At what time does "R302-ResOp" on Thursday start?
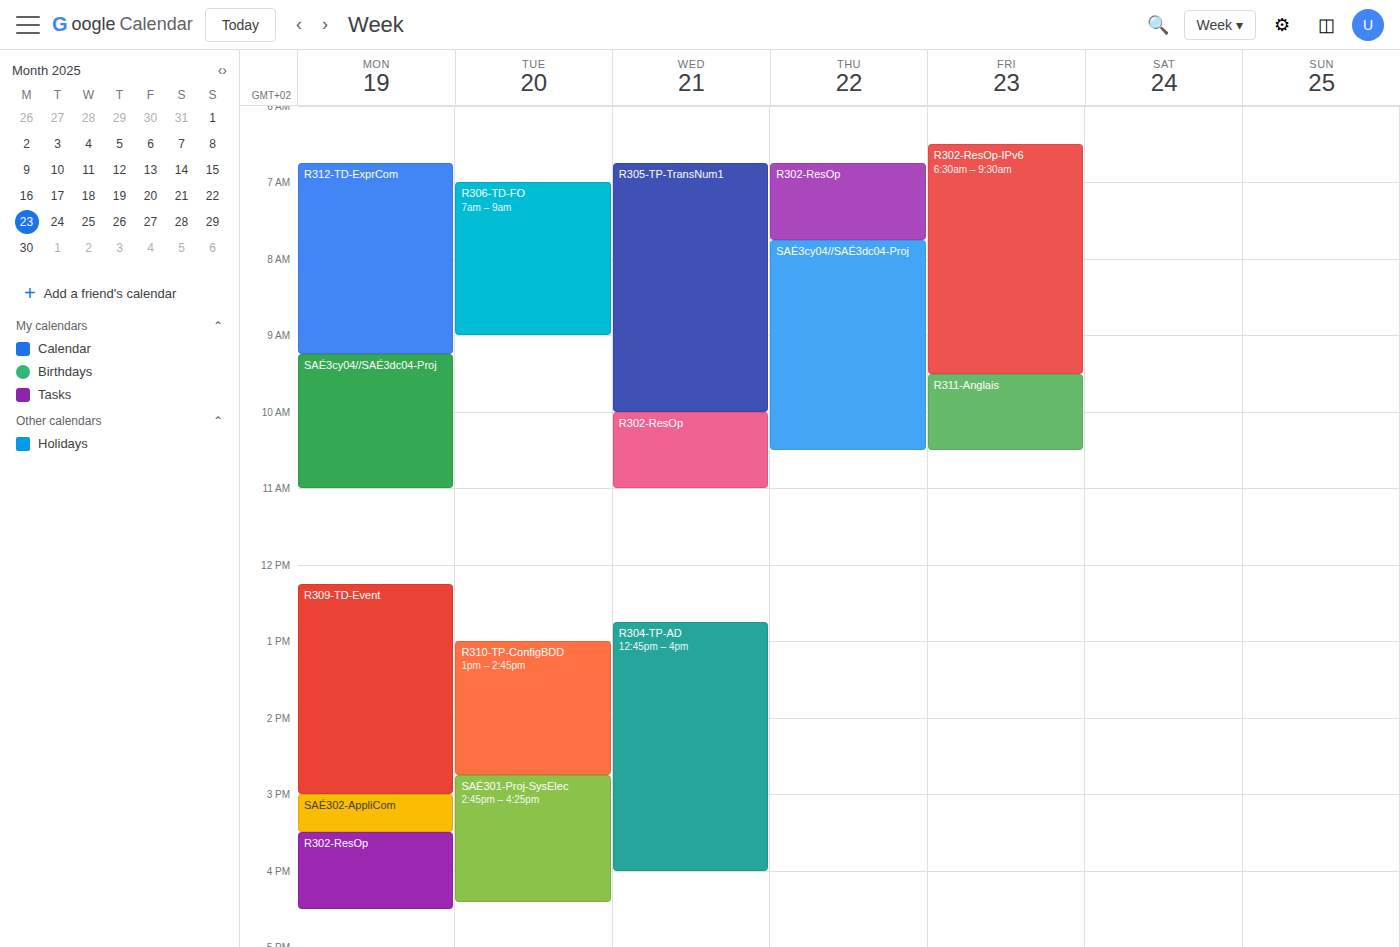
6:45 AM